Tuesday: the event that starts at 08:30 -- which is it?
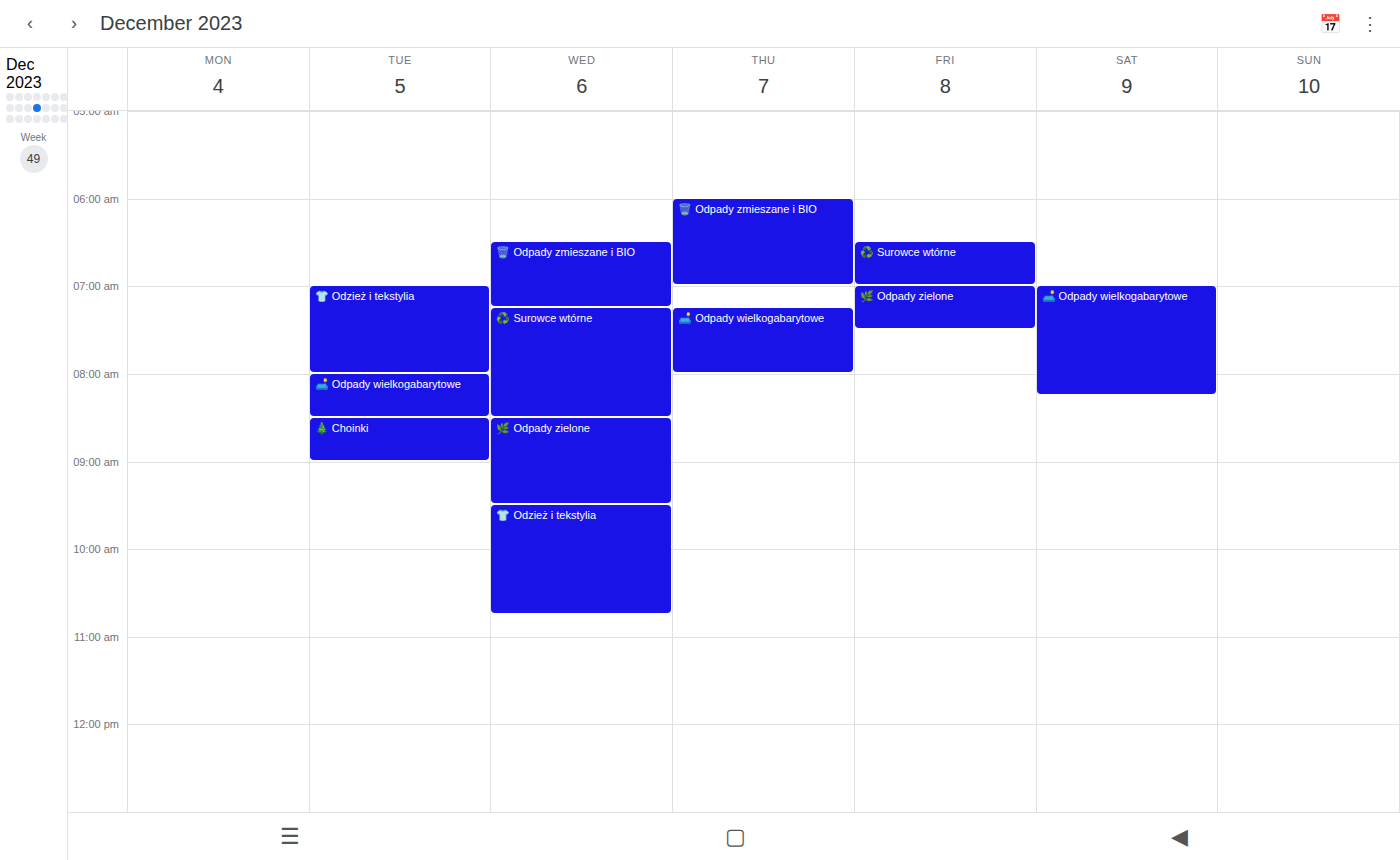
"🎄 Choinki"